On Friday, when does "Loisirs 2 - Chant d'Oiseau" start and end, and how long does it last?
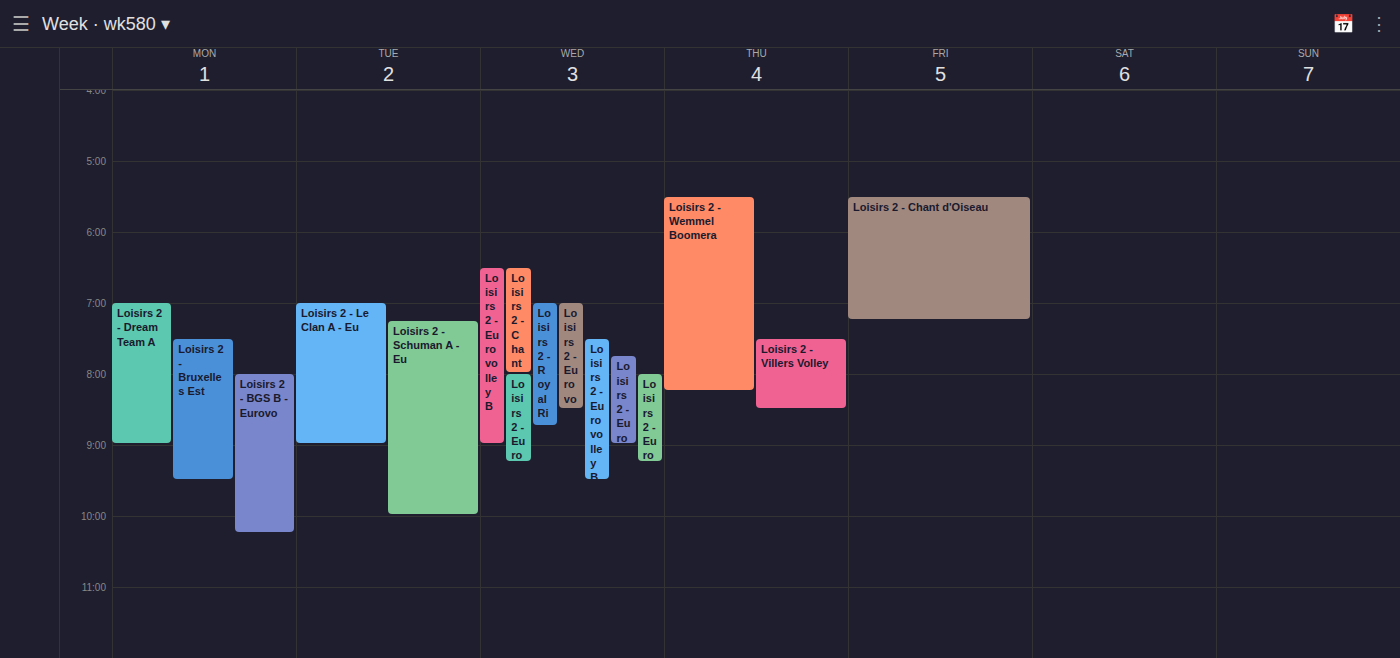
5:30 PM to 7:15 PM, 1 hour 45 minutes